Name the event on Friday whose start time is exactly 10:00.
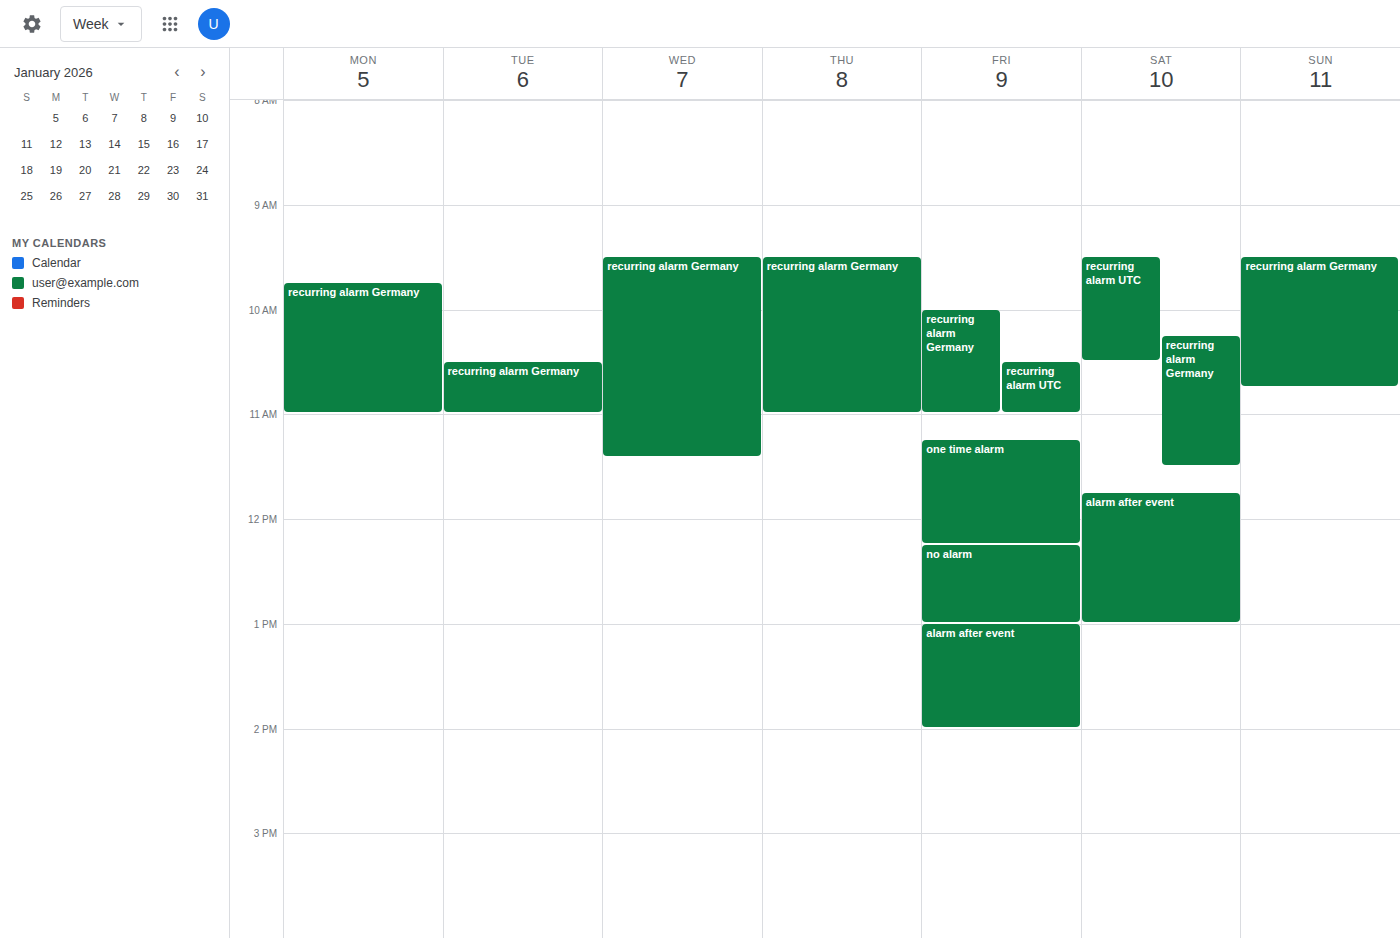
"recurring alarm Germany"